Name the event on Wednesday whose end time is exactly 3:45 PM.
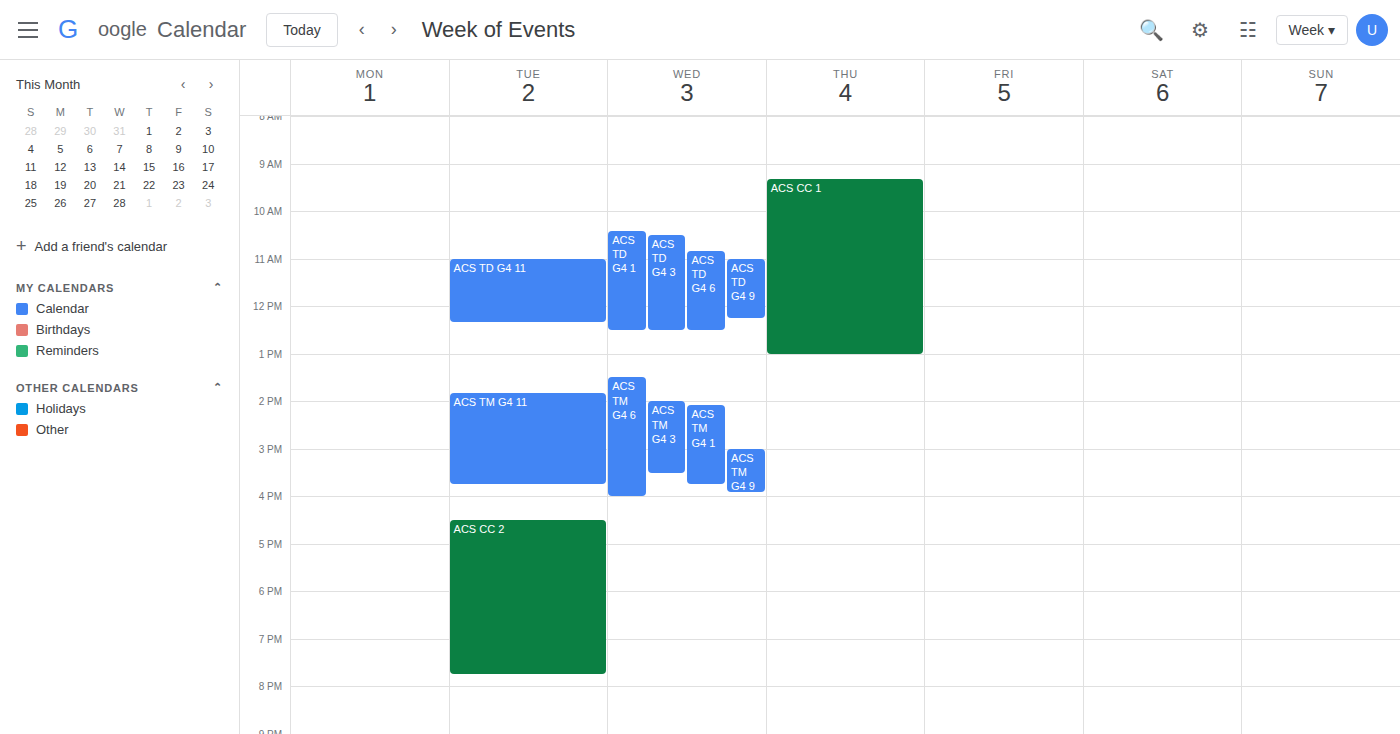
"ACS TM G4 1"